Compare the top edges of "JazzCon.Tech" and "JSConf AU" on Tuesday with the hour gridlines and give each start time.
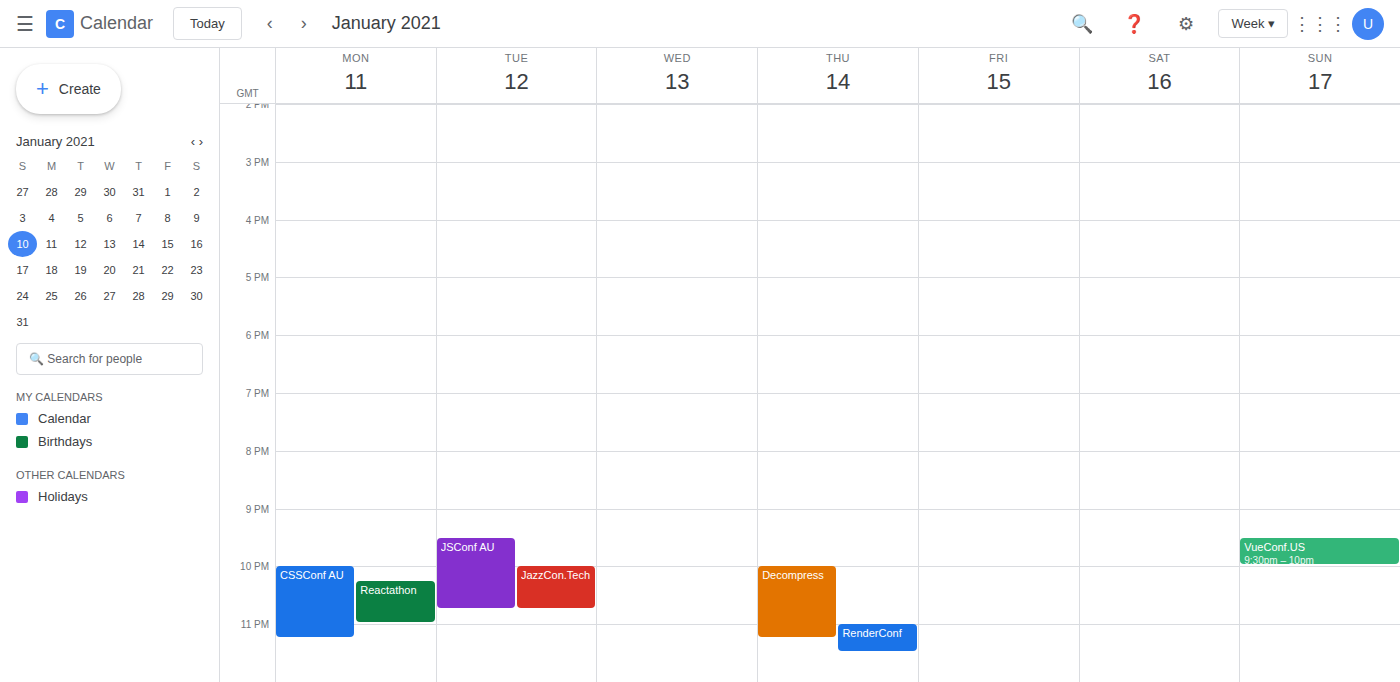
"JazzCon.Tech": 22:00, exactly on the 22:00 line. "JSConf AU": 21:30, halfway between the 21:00 and 22:00 lines.